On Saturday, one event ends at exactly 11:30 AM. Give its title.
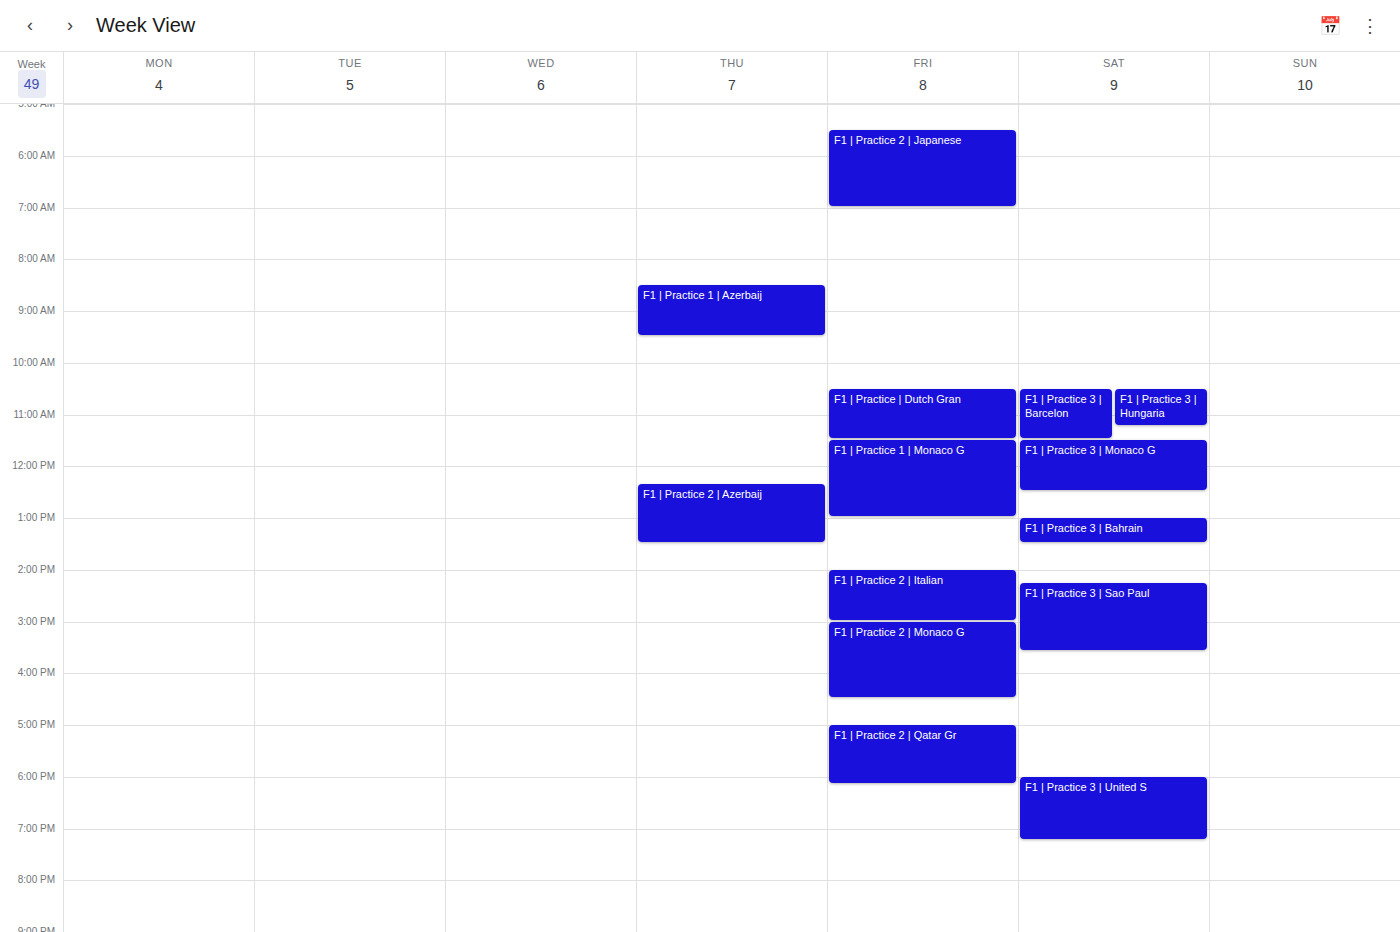
"F1 | Practice 3 | Barcelon"